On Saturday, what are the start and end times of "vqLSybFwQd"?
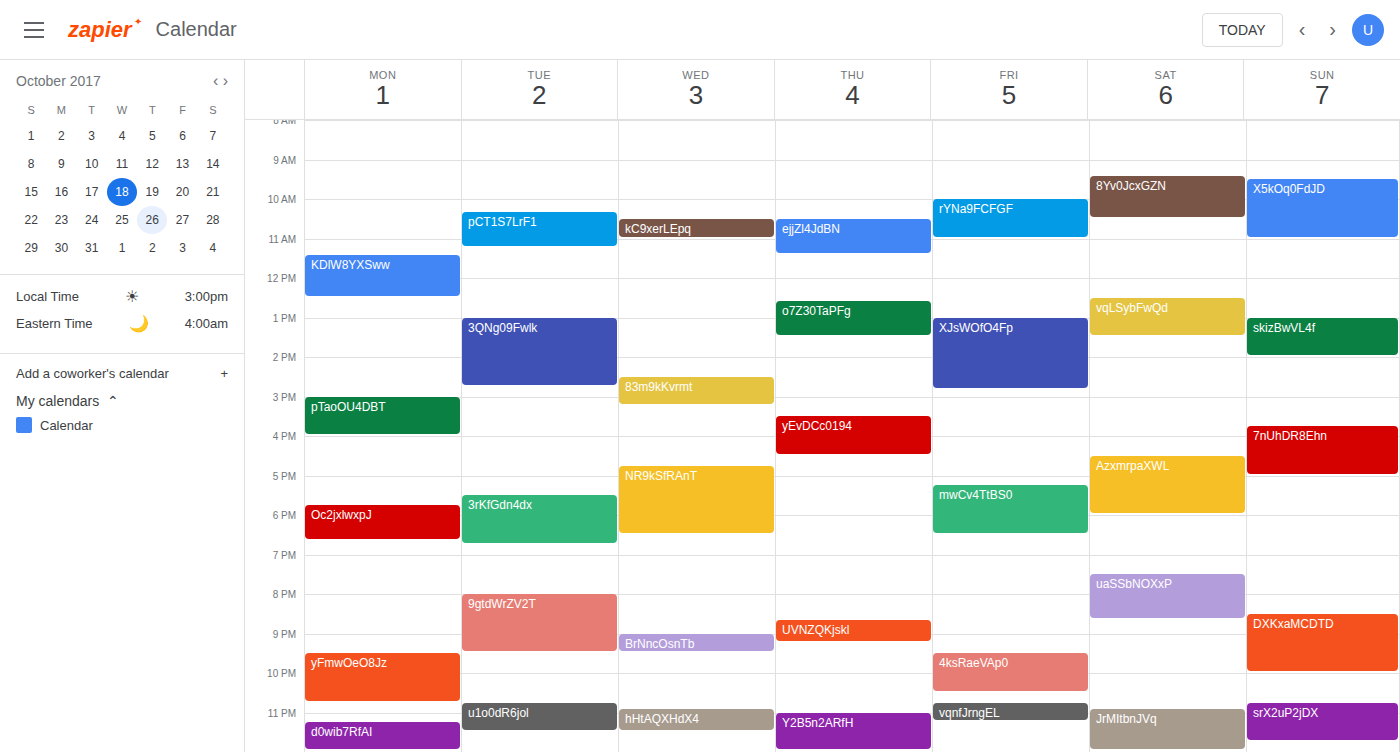
12:30 PM to 1:30 PM